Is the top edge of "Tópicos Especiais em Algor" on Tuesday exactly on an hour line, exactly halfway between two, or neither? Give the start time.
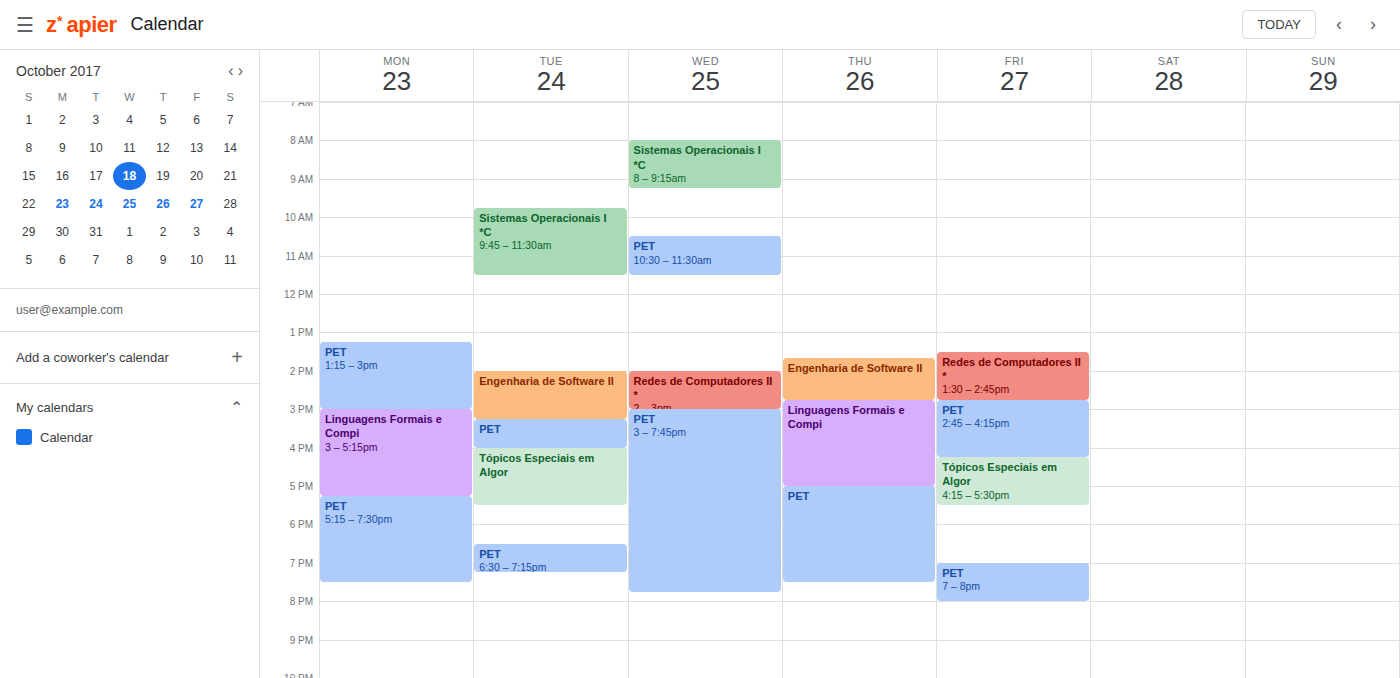
4:00 PM -- exactly on the 4 PM line.